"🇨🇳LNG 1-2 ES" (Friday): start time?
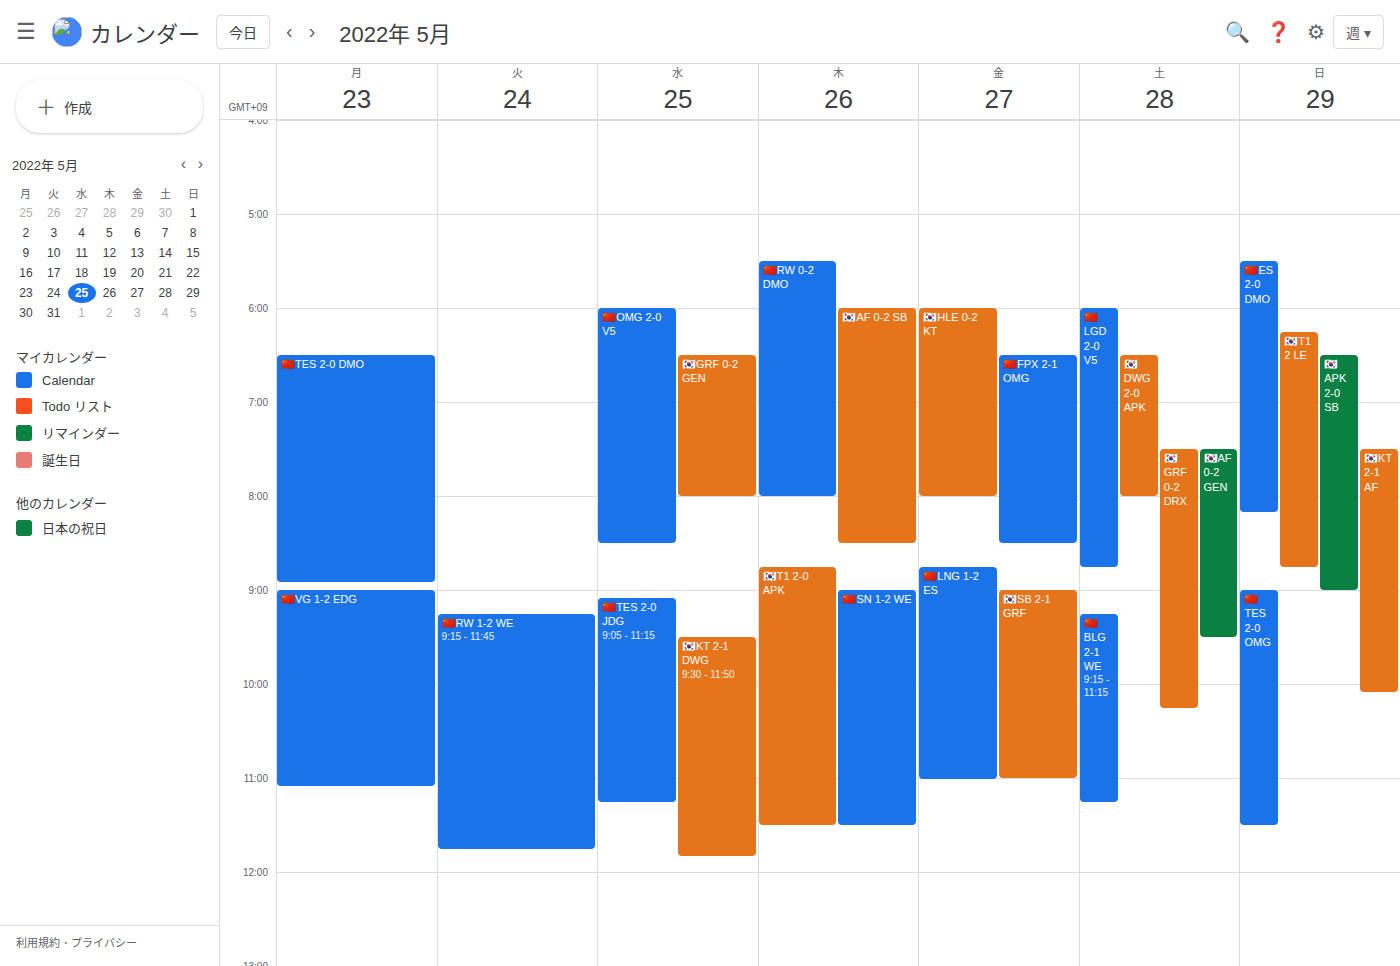
8:45 AM